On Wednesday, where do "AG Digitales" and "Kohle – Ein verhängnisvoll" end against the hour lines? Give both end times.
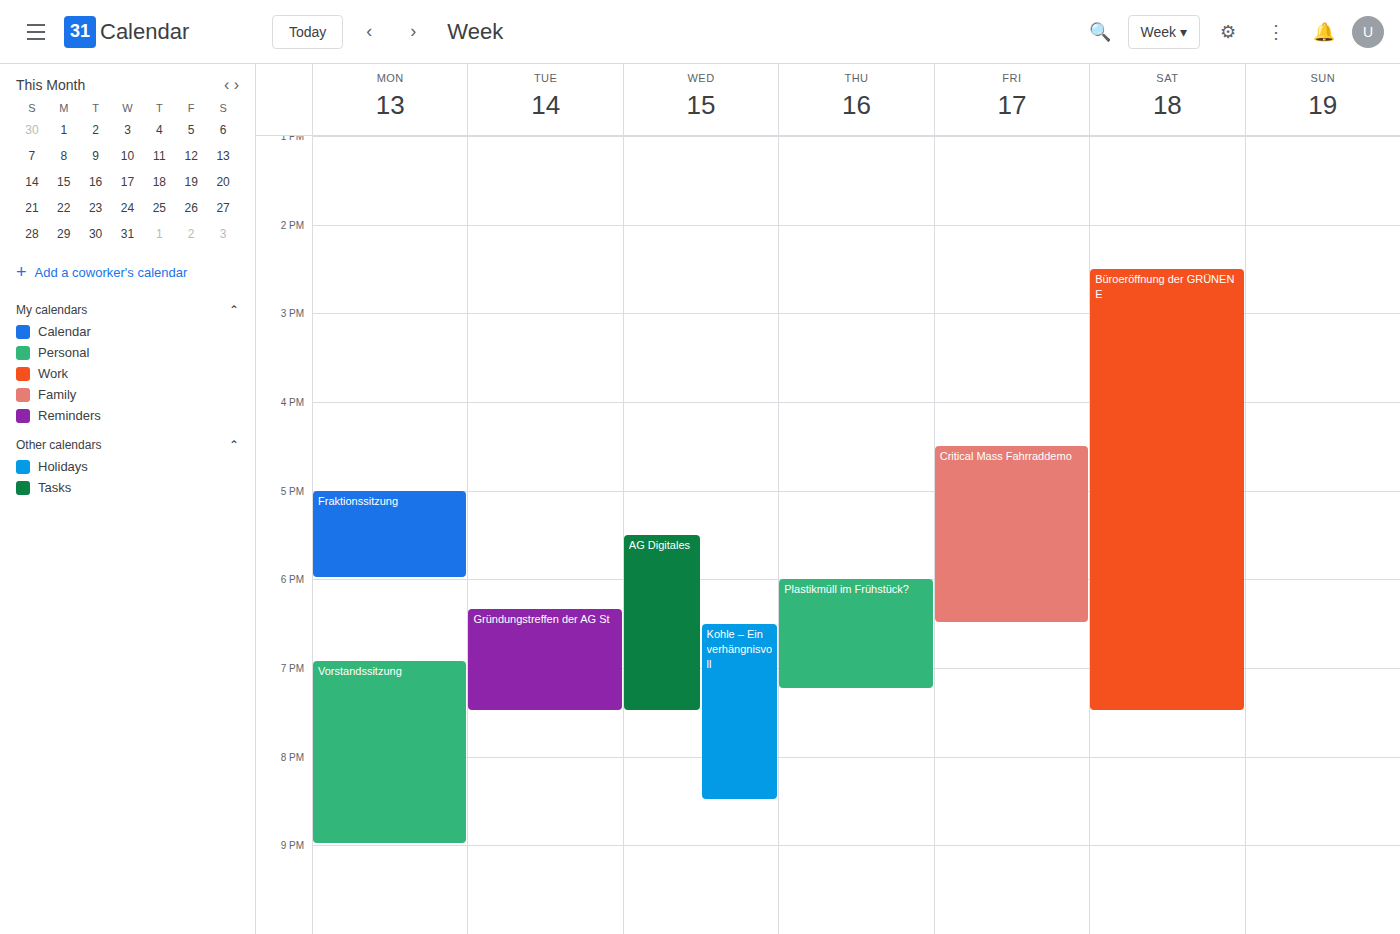
"AG Digitales": 7:30 PM, halfway between the 7 PM and 8 PM lines. "Kohle – Ein verhängnisvoll": 8:30 PM, halfway between the 8 PM and 9 PM lines.